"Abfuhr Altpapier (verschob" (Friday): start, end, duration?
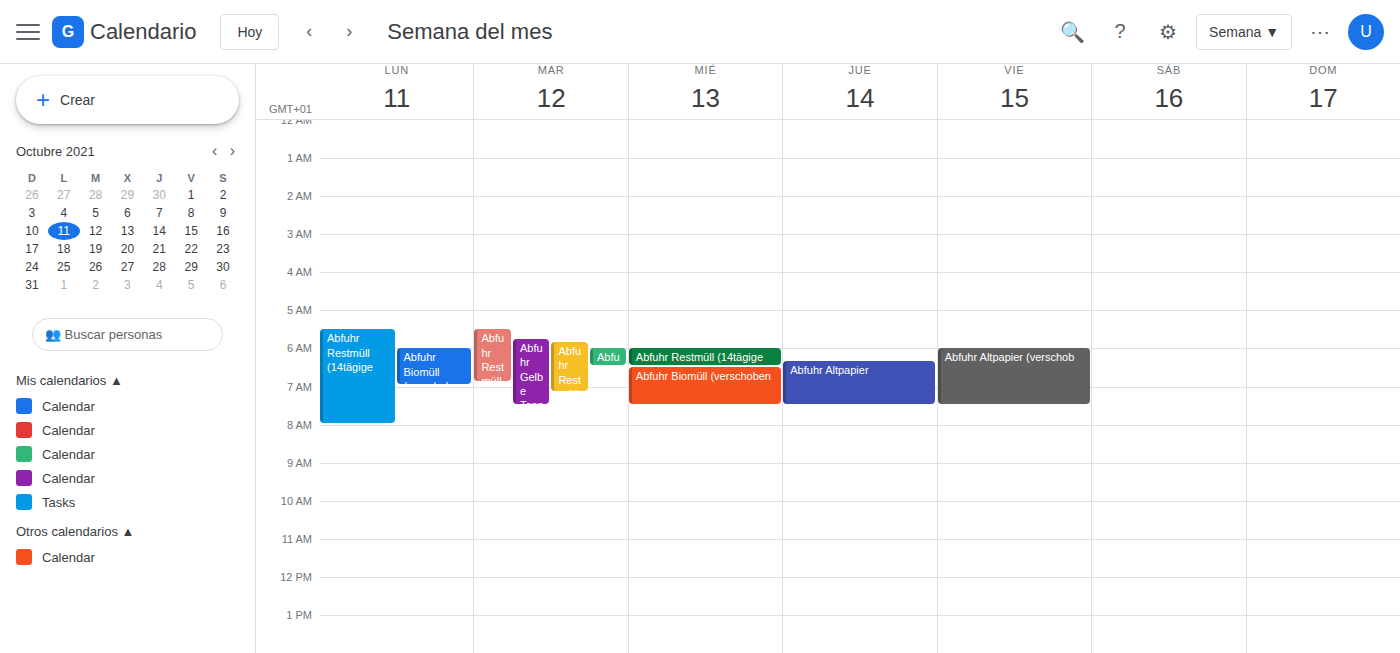
06:00 to 07:30, 1 hour 30 minutes